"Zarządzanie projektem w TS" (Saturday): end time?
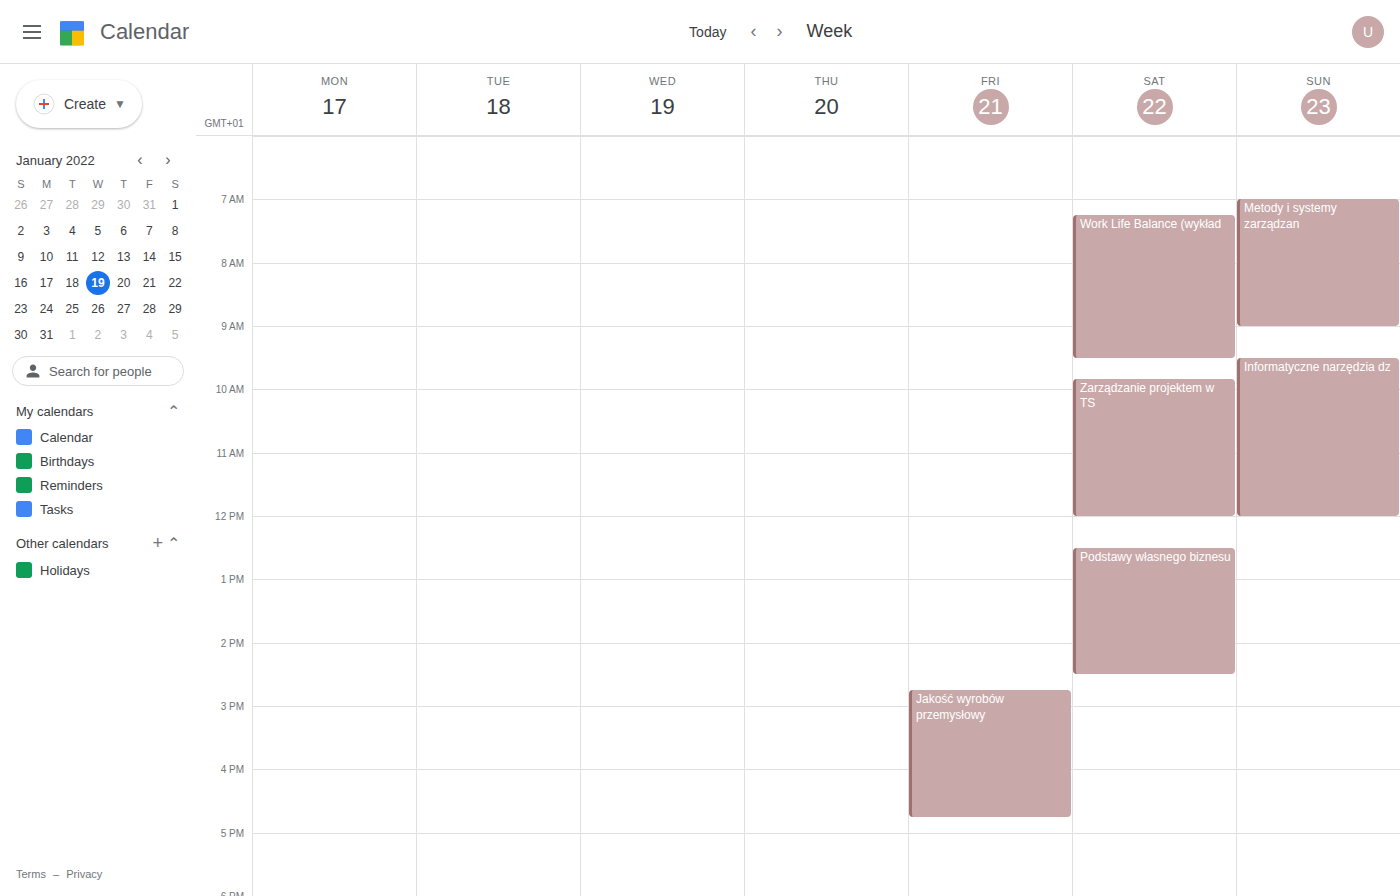
12:00